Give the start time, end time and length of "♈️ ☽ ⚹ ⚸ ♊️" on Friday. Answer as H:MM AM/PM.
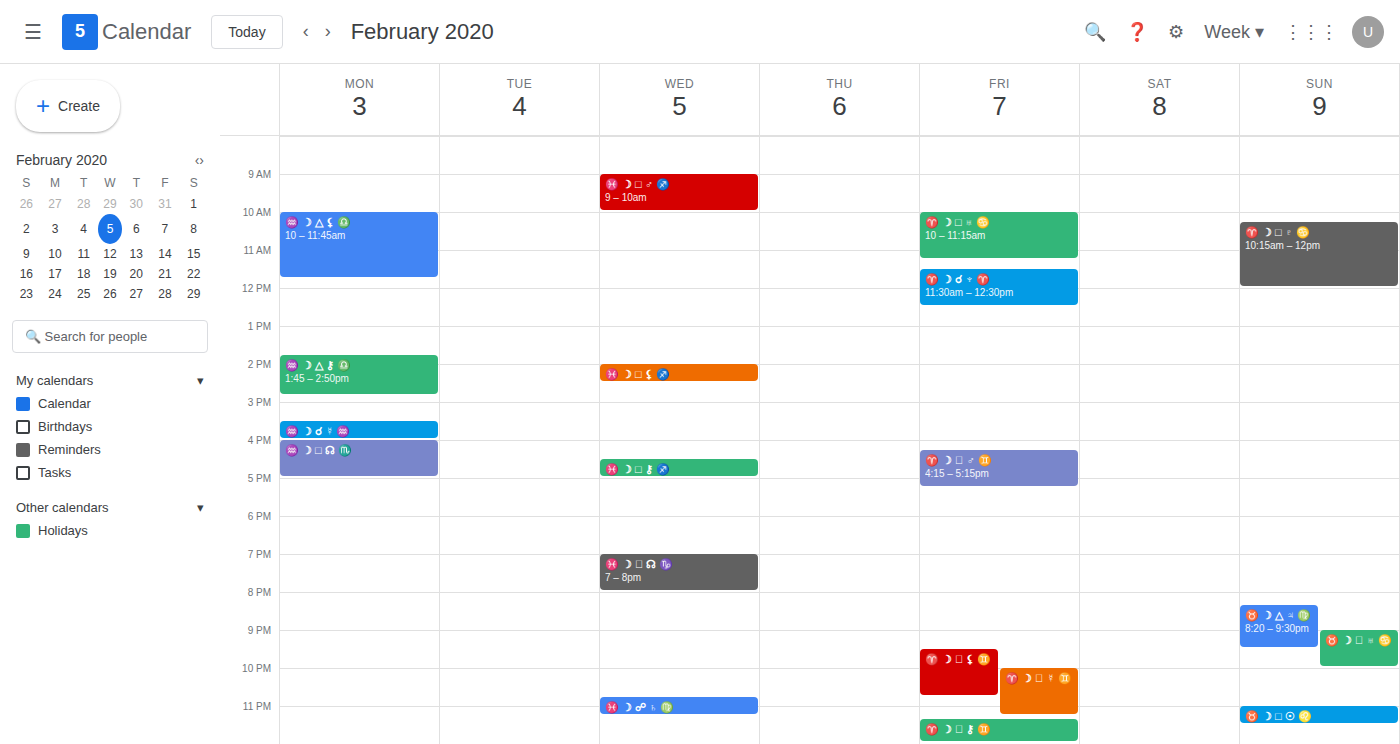
9:30 PM to 10:45 PM, 1 hour 15 minutes